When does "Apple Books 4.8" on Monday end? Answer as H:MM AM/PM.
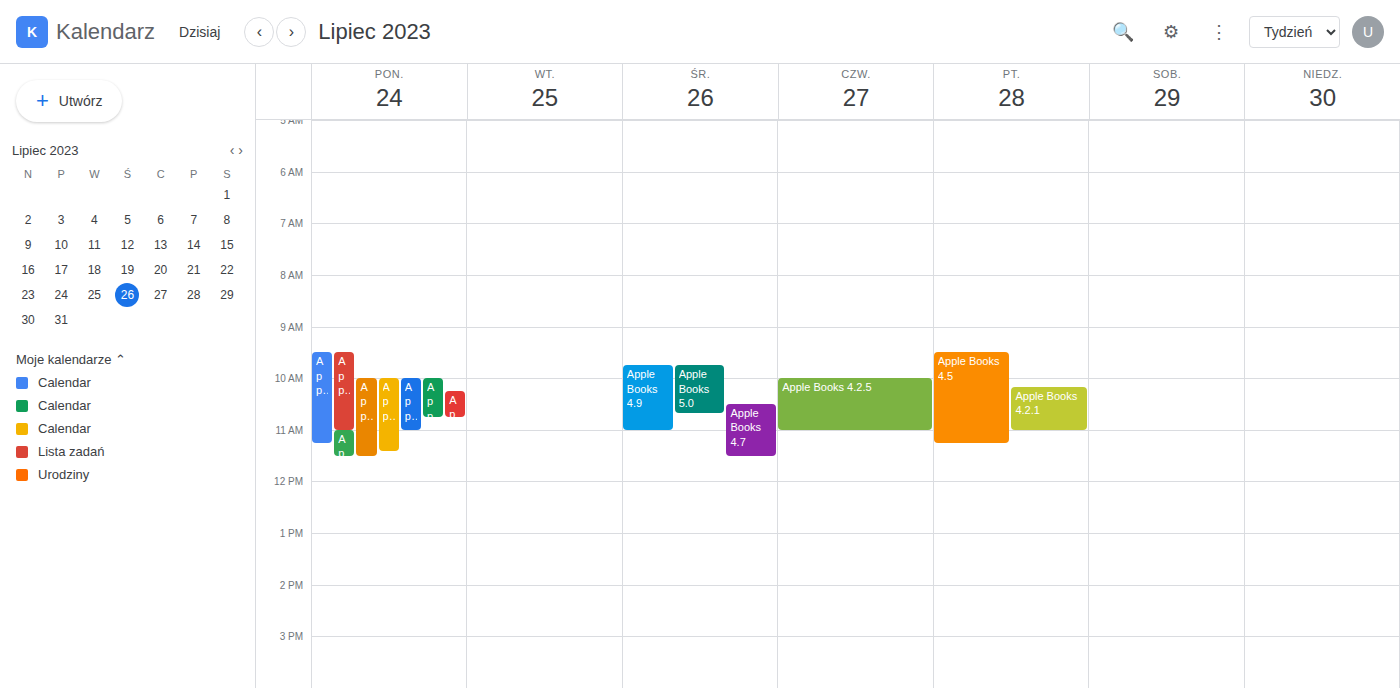
11:00 AM